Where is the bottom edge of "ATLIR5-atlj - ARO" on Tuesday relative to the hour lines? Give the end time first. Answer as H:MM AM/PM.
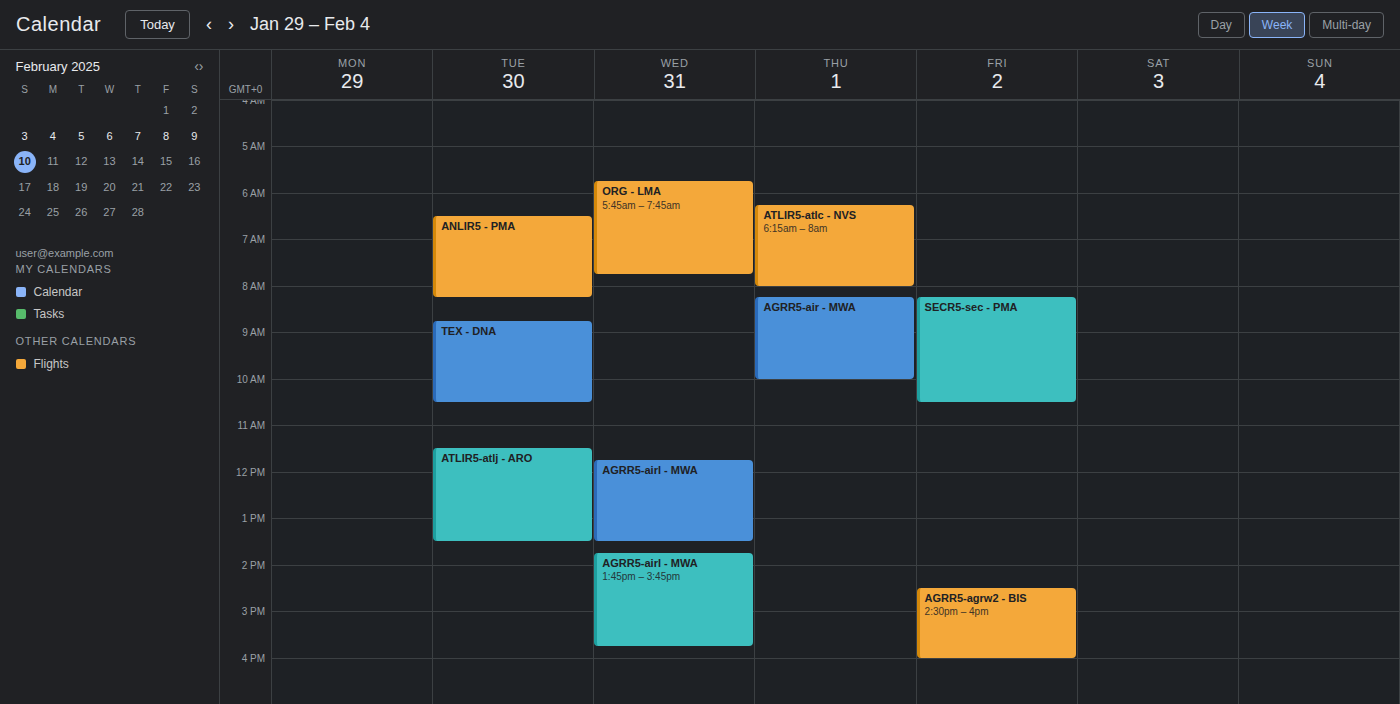
1:30 PM -- halfway between the 1 PM and 2 PM lines.